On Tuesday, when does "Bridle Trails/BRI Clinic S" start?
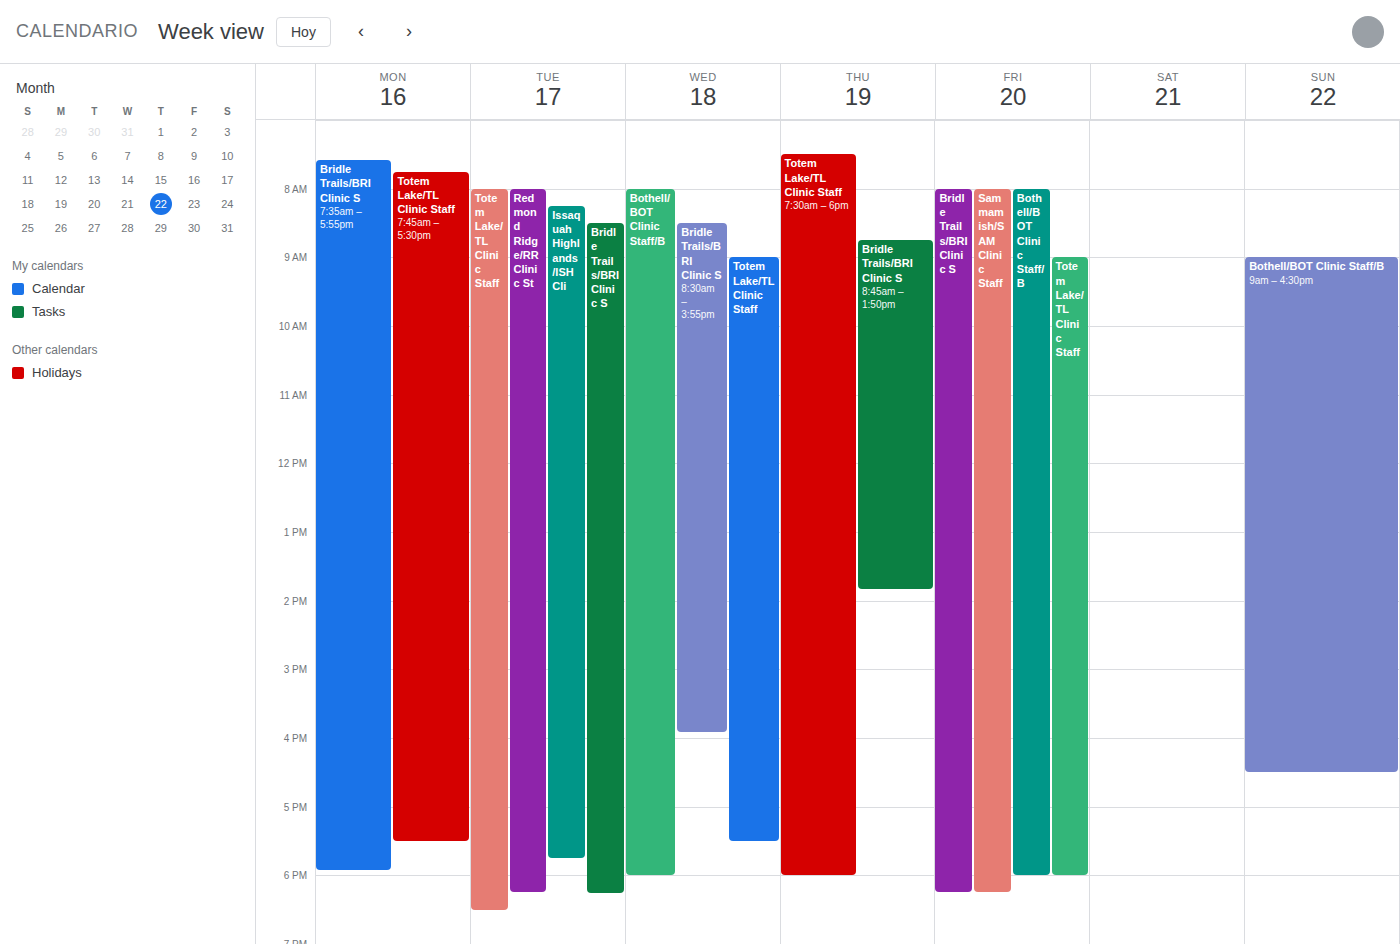
8:30 AM